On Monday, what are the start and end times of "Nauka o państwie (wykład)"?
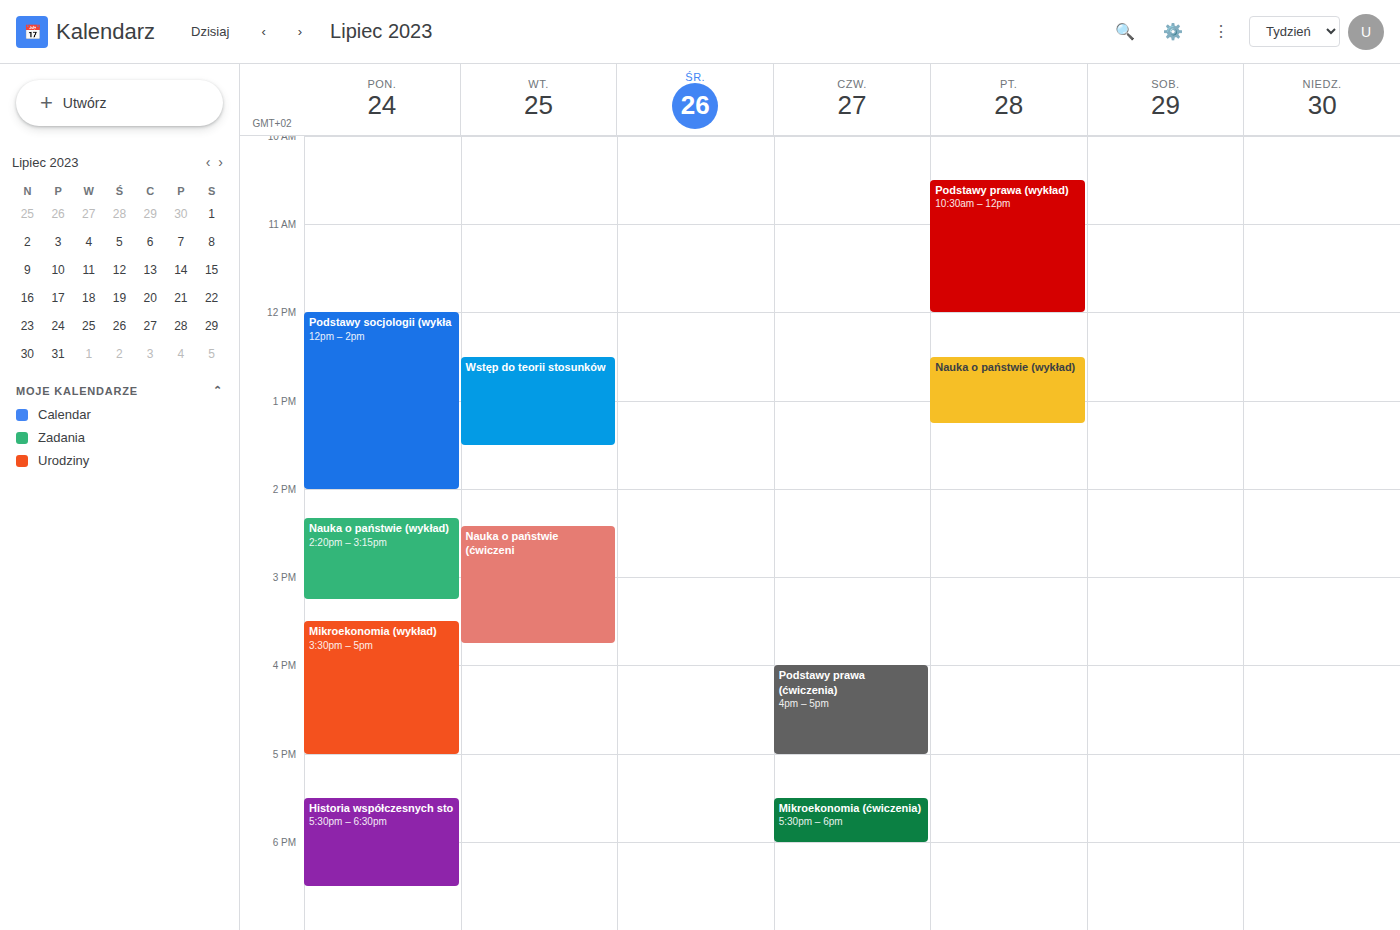
2:20 PM to 3:15 PM